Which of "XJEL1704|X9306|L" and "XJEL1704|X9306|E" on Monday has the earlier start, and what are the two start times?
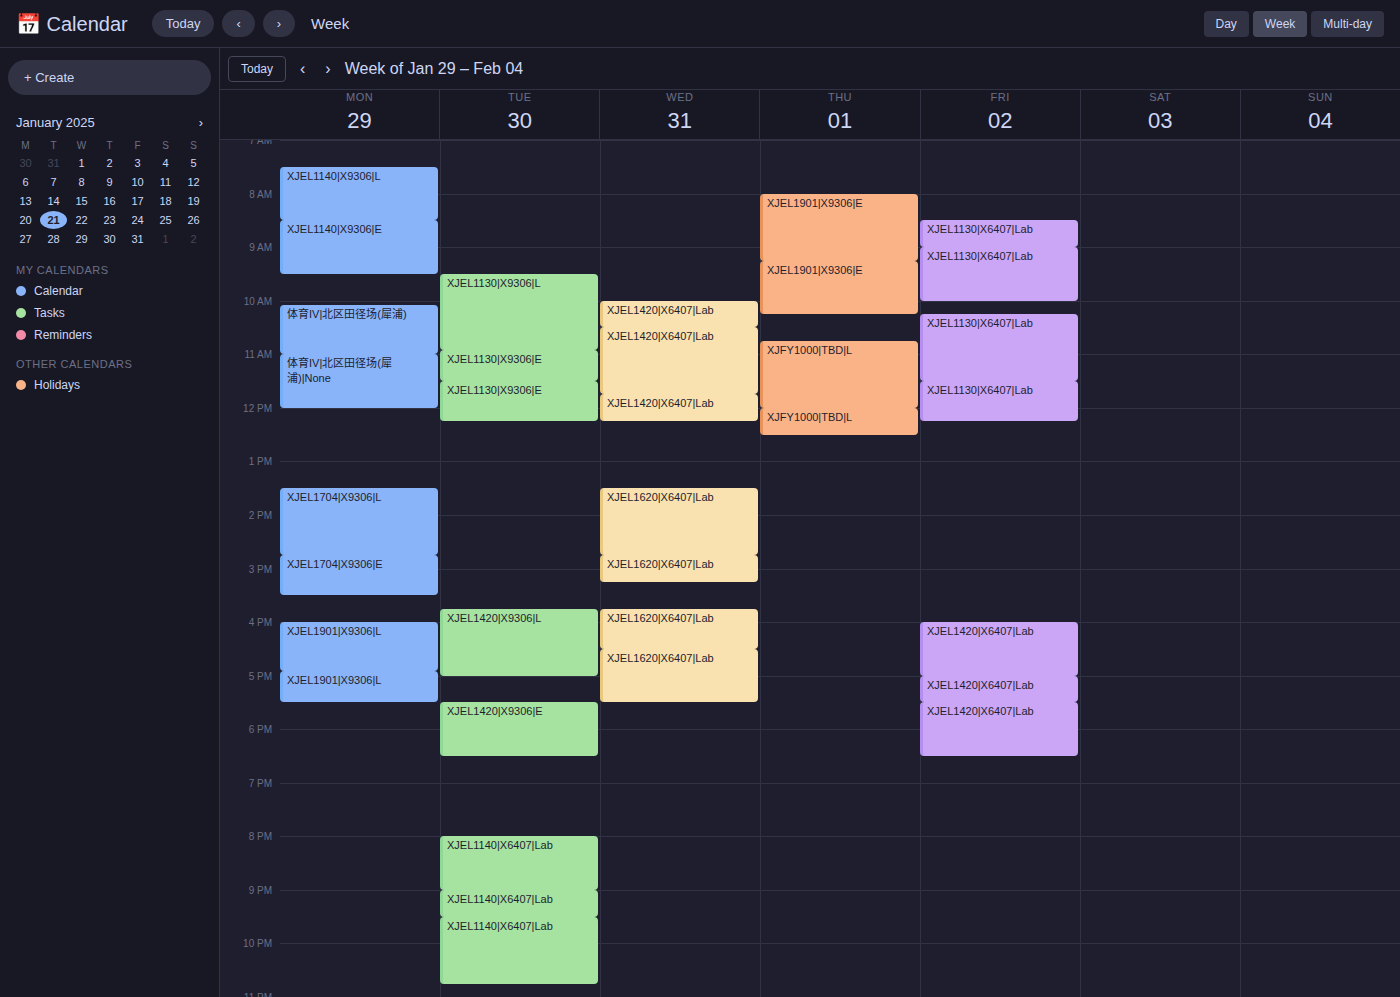
"XJEL1704|X9306|L" 1:30 PM; "XJEL1704|X9306|E" 2:45 PM.